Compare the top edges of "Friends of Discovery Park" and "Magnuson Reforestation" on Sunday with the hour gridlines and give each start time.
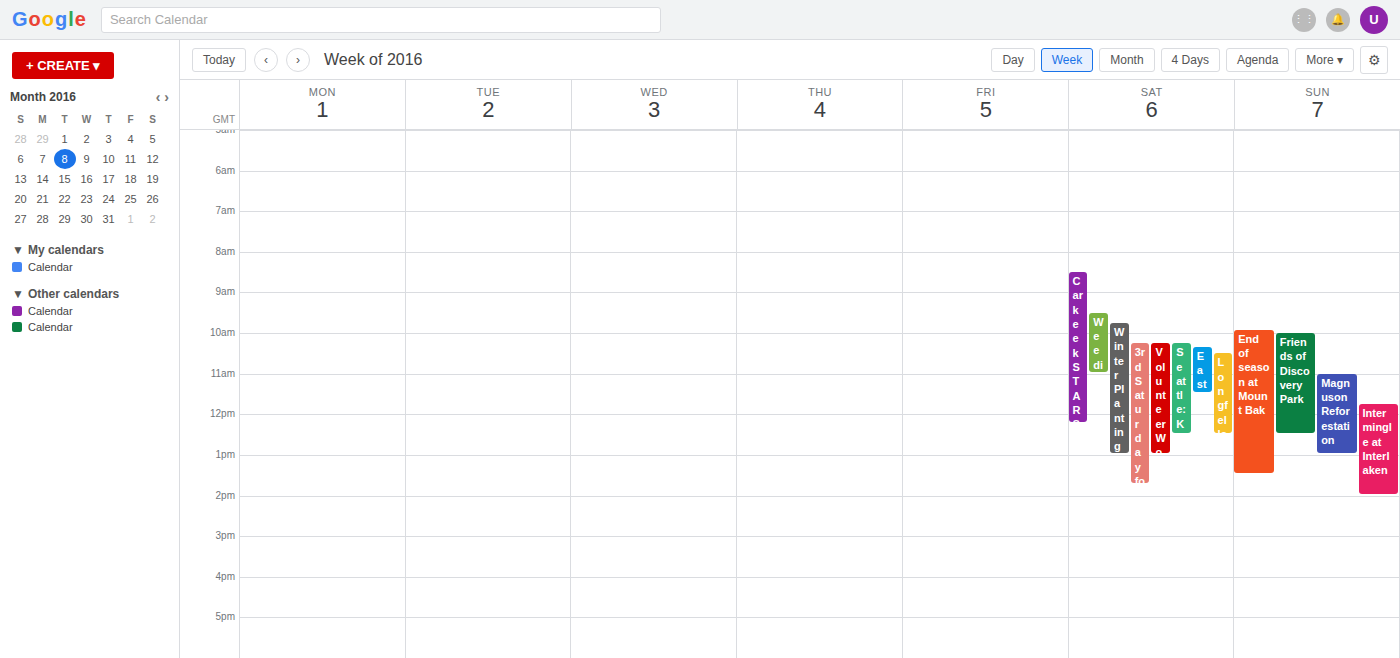
"Friends of Discovery Park": 10:00 AM, exactly on the 10 AM line. "Magnuson Reforestation": 11:00 AM, exactly on the 11 AM line.